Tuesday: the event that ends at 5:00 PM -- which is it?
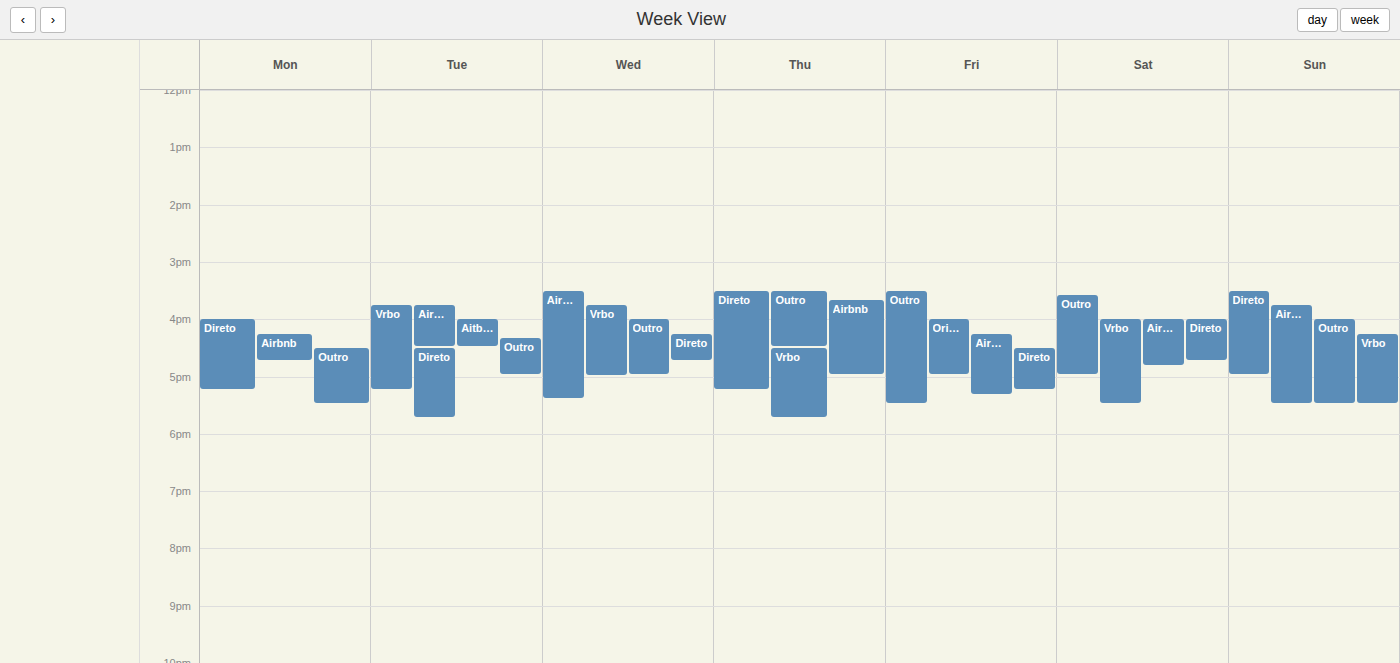
"Outro"